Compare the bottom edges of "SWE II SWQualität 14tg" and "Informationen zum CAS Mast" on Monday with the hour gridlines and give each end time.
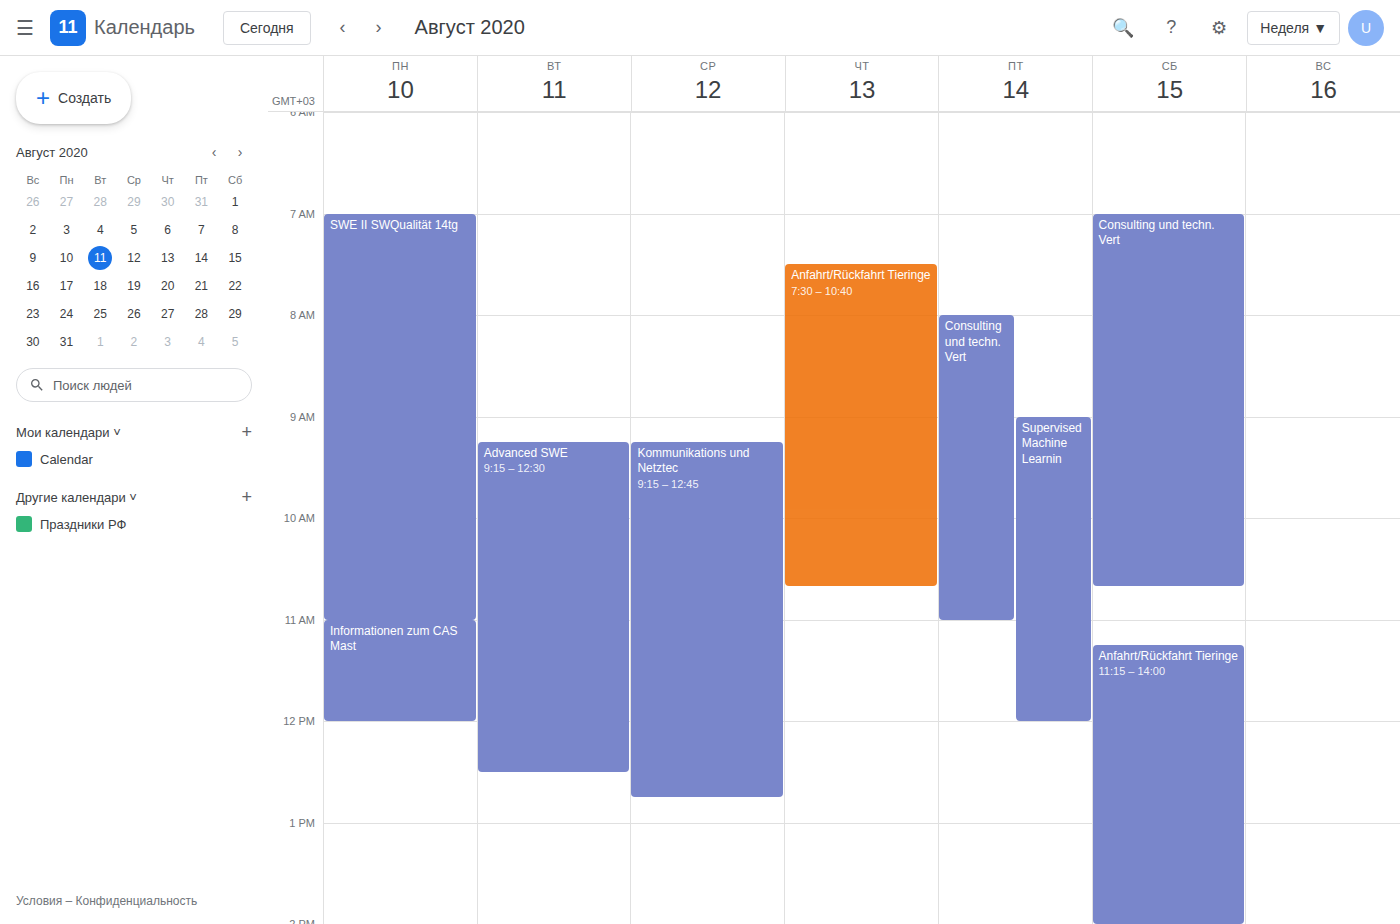
"SWE II SWQualität 14tg": 11:00 AM, exactly on the 11 AM line. "Informationen zum CAS Mast": 12:00 PM, exactly on the 12 PM line.